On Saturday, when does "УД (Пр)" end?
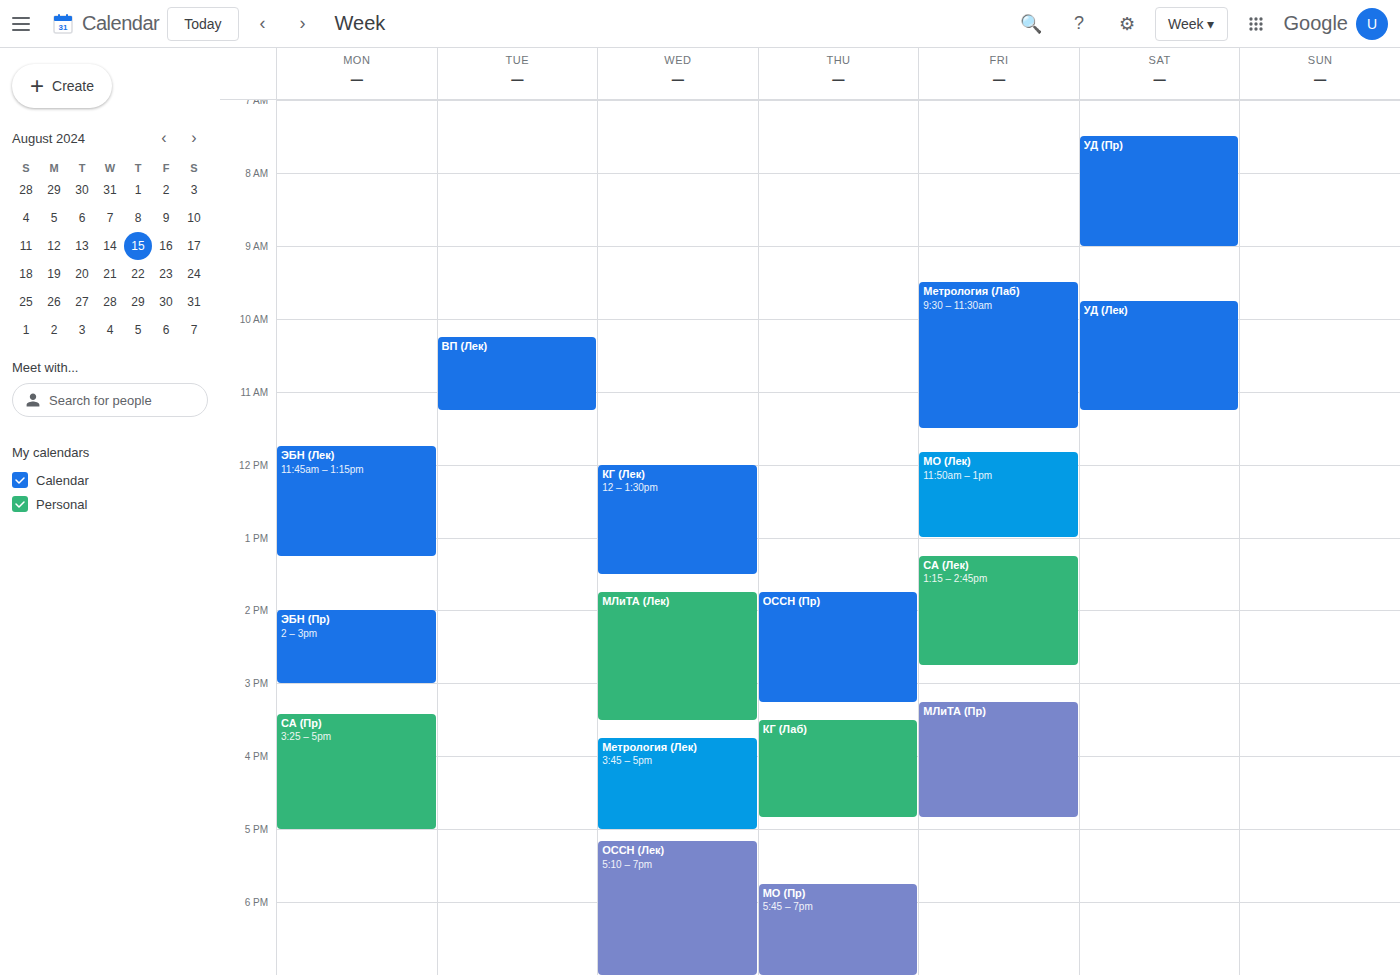
09:00